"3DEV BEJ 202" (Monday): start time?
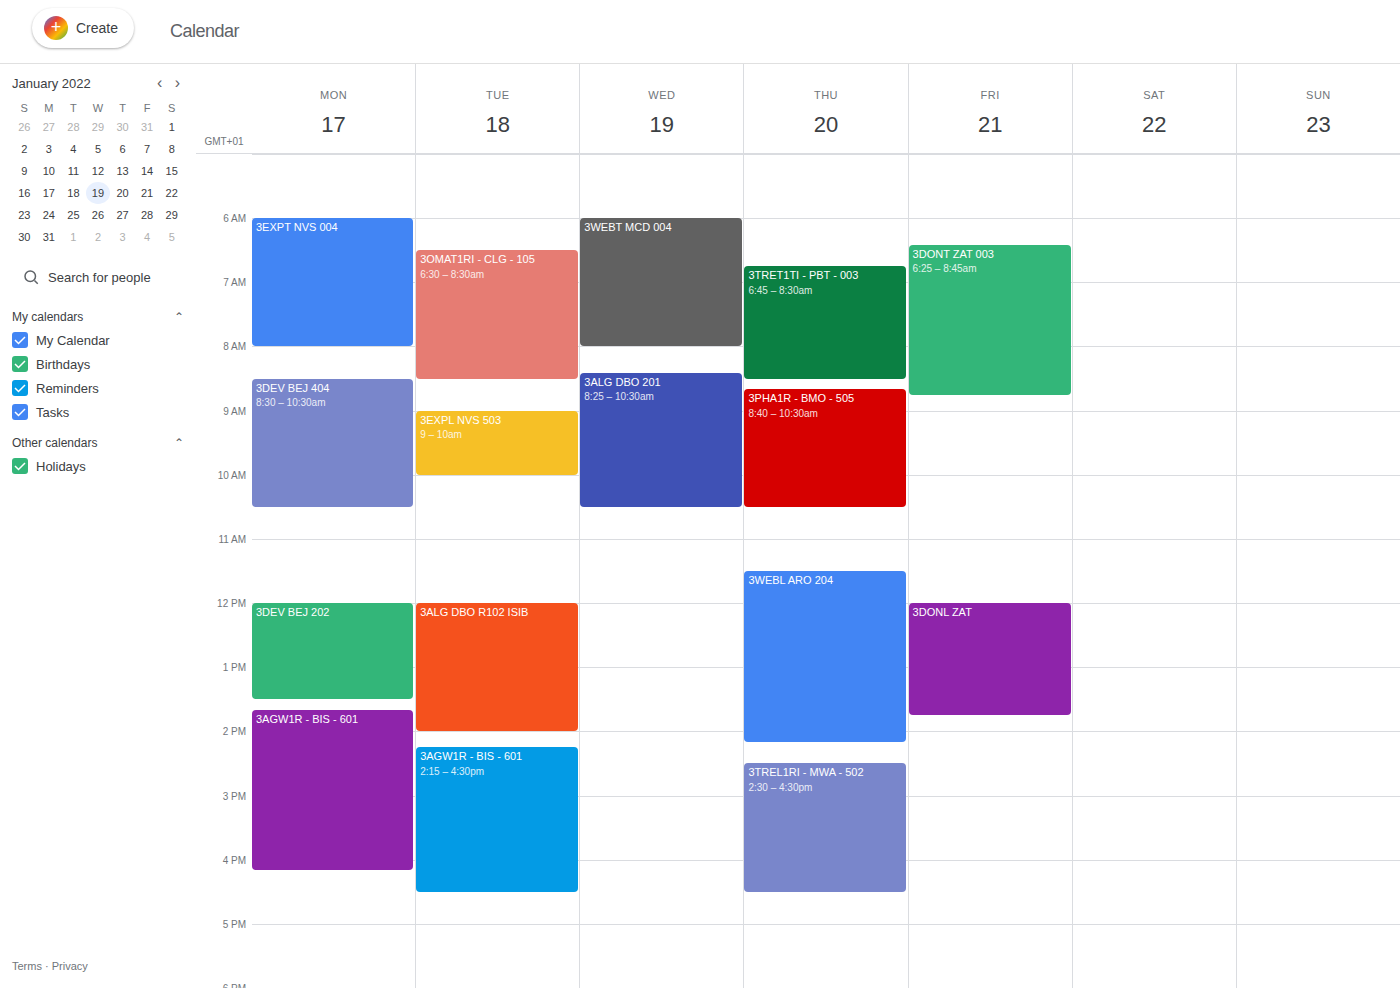
12:00 PM